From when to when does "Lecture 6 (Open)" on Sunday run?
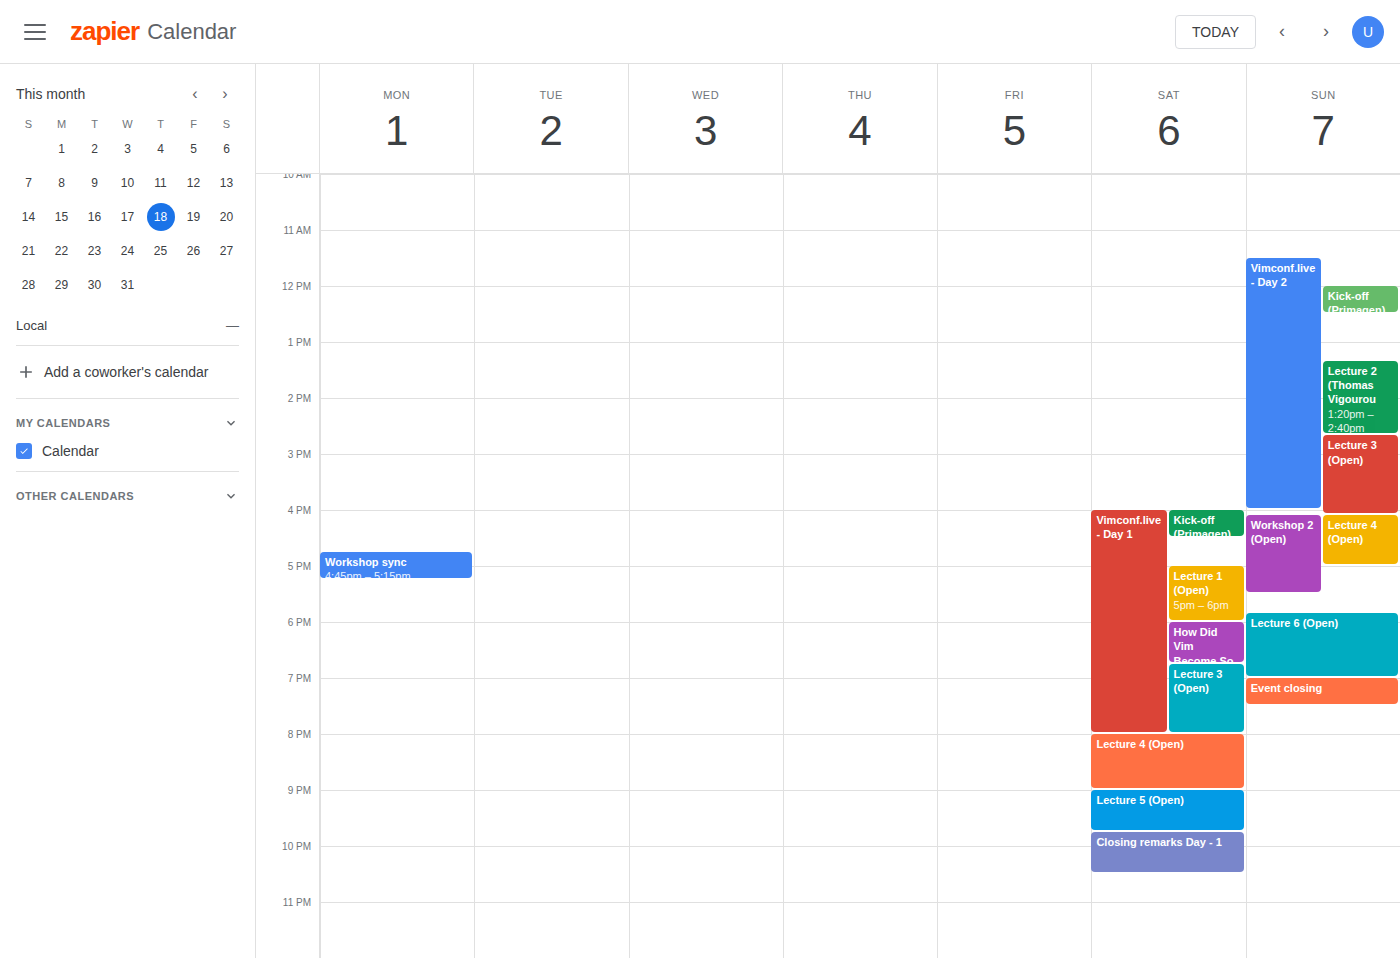
5:50 PM to 7:00 PM